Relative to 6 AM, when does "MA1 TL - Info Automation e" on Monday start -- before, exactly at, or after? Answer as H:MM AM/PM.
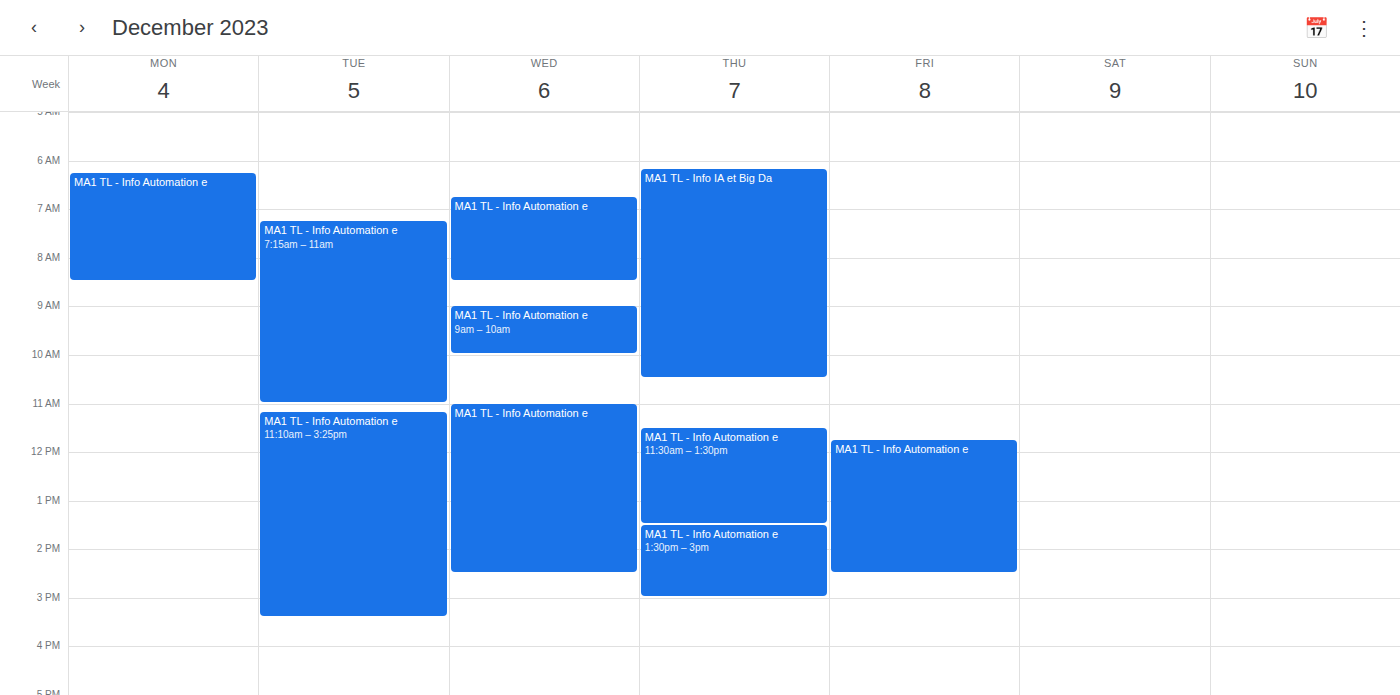
6:15 AM -- after 6 AM, 15 minutes below the 6 AM line.